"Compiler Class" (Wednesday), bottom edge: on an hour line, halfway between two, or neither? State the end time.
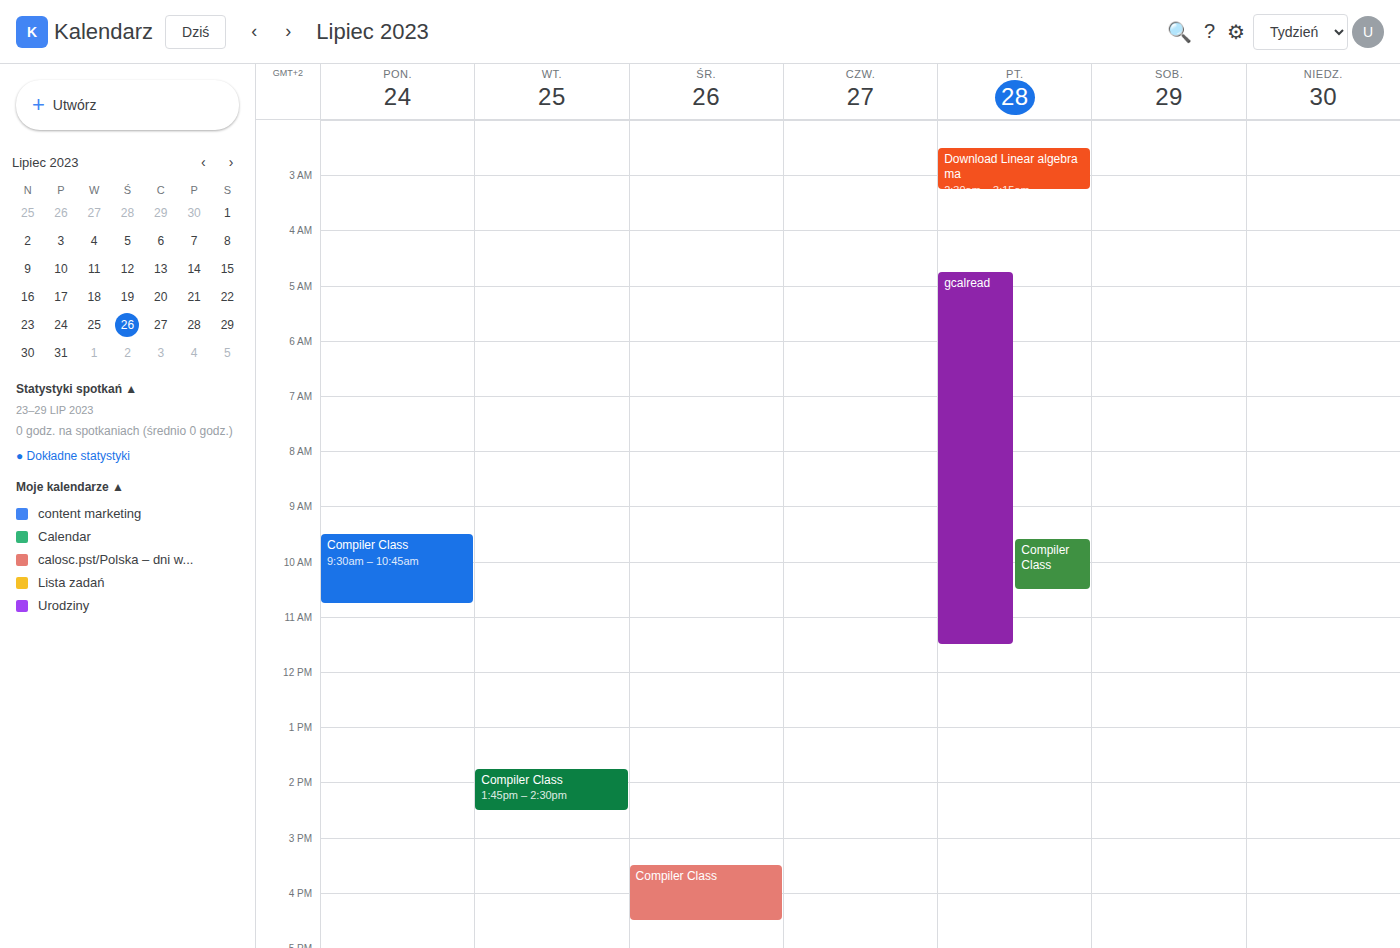
4:30 PM -- halfway between the 4 PM and 5 PM lines.